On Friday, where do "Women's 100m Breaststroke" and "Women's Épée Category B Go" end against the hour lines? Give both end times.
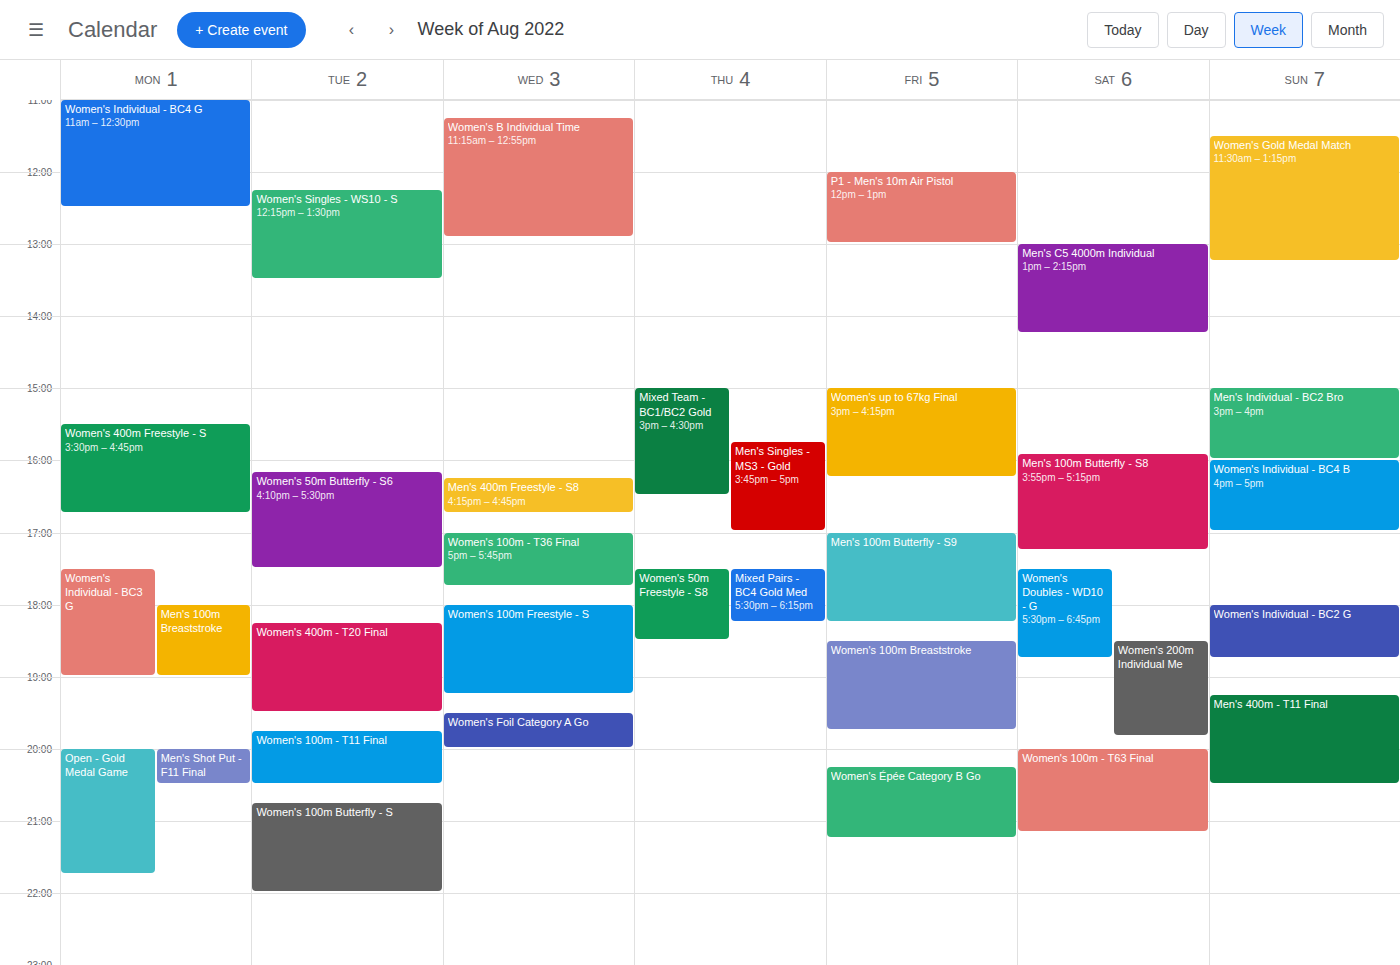
"Women's 100m Breaststroke": 19:45, neither: three quarters of the way from the 19:00 line to the 20:00 line. "Women's Épée Category B Go": 21:15, neither: a quarter of the way from the 21:00 line to the 22:00 line.